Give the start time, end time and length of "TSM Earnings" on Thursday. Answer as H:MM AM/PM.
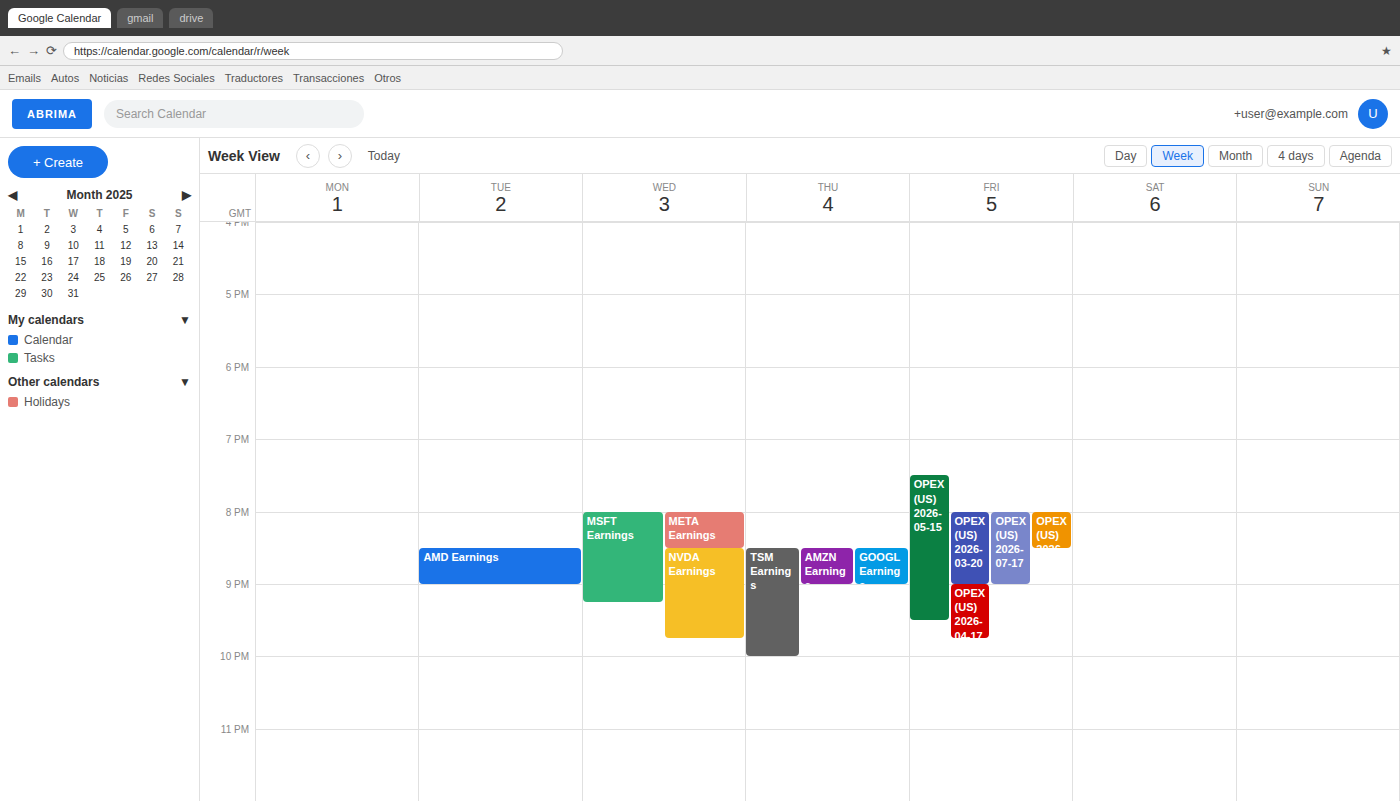
8:30 PM to 10:00 PM, 1 hour 30 minutes